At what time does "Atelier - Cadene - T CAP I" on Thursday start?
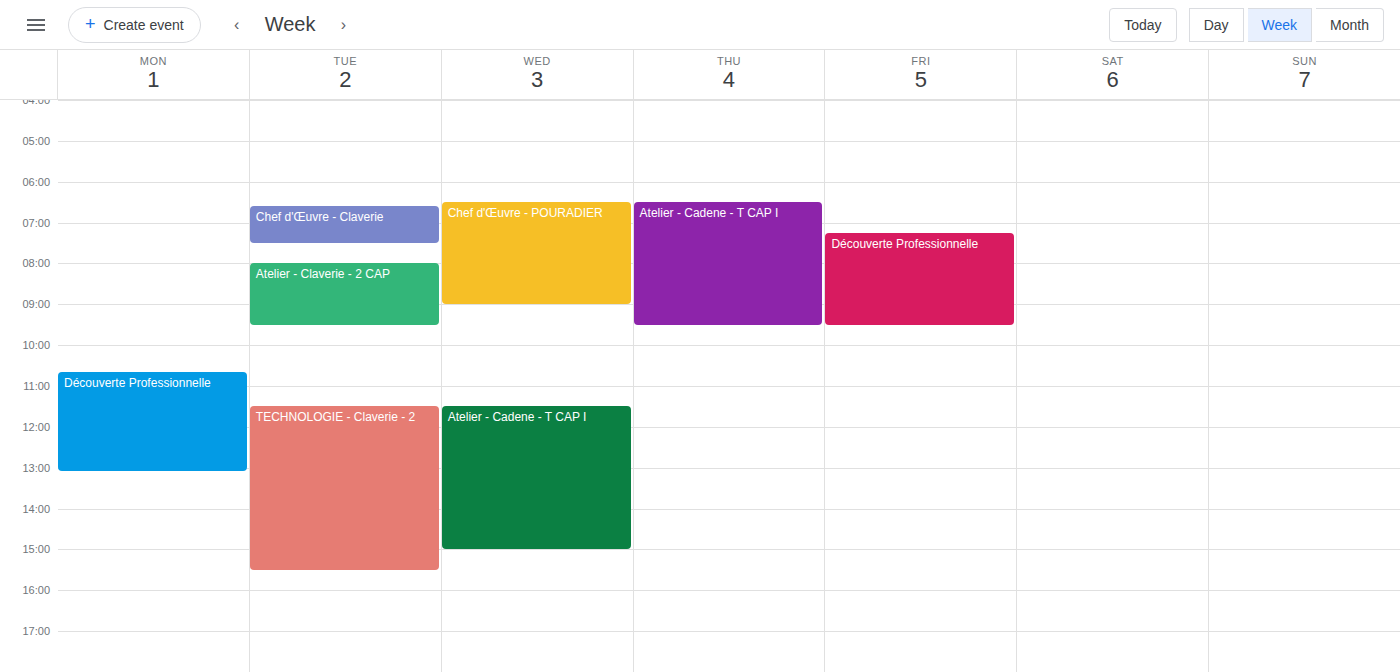
6:30 AM